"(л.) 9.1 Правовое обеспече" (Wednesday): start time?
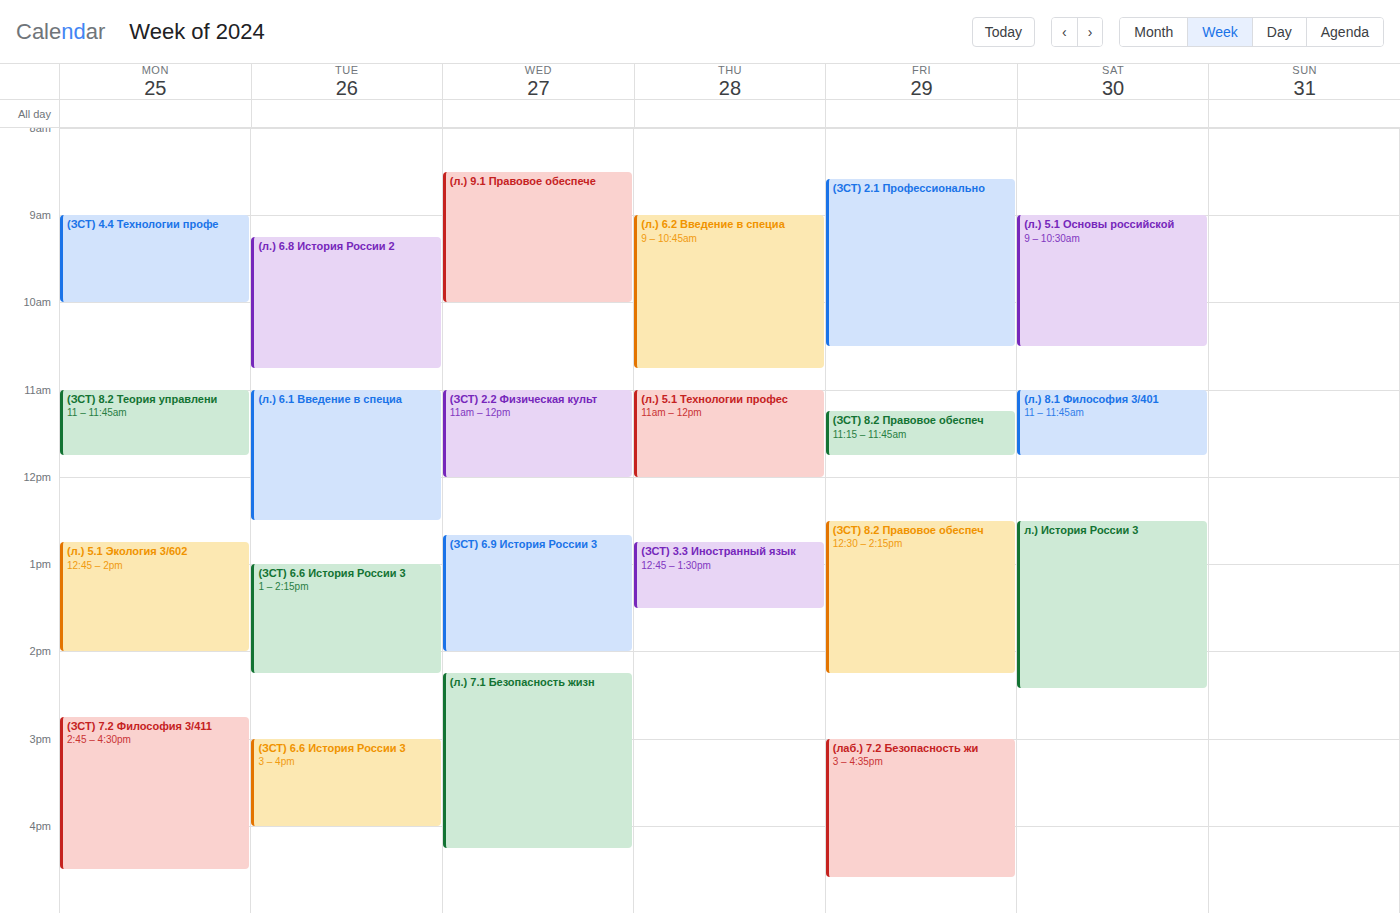
8:30 AM